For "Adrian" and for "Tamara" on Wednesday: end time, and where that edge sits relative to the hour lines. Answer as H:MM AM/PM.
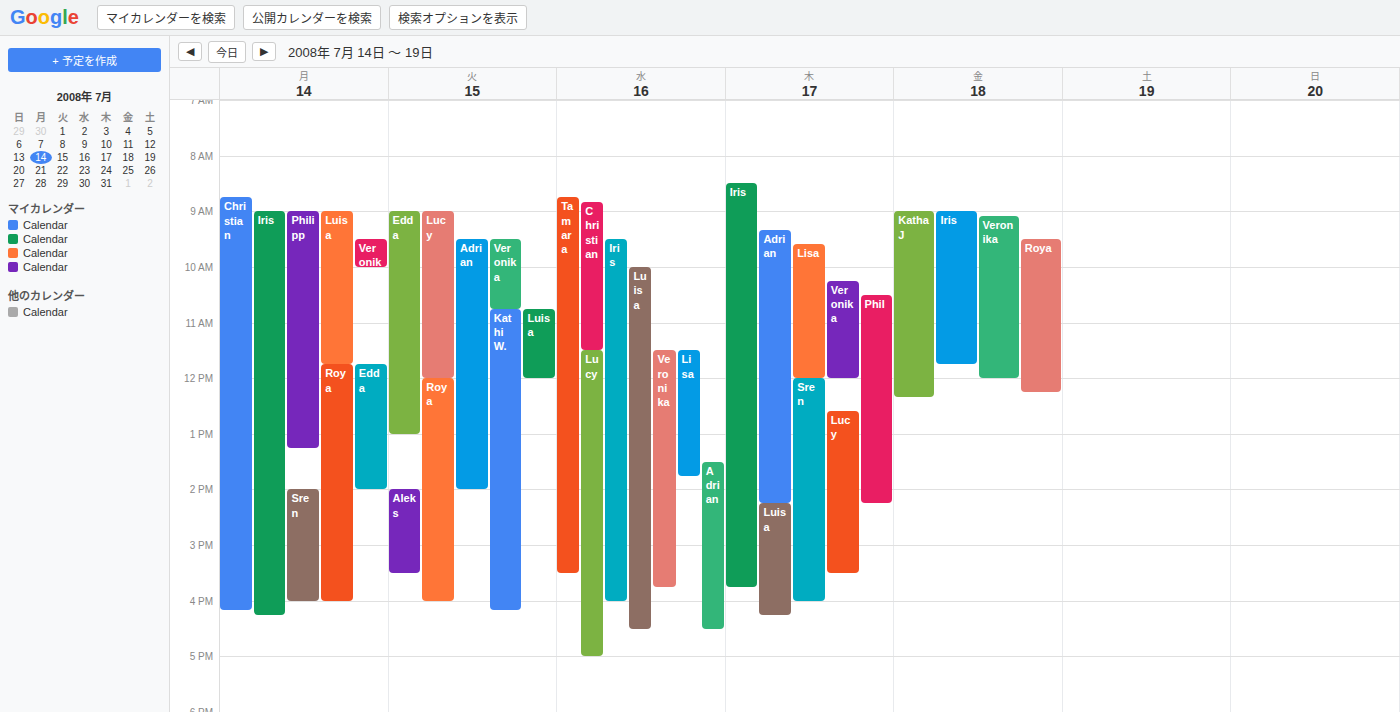
"Adrian": 4:30 PM, halfway between the 4 PM and 5 PM lines. "Tamara": 3:30 PM, halfway between the 3 PM and 4 PM lines.